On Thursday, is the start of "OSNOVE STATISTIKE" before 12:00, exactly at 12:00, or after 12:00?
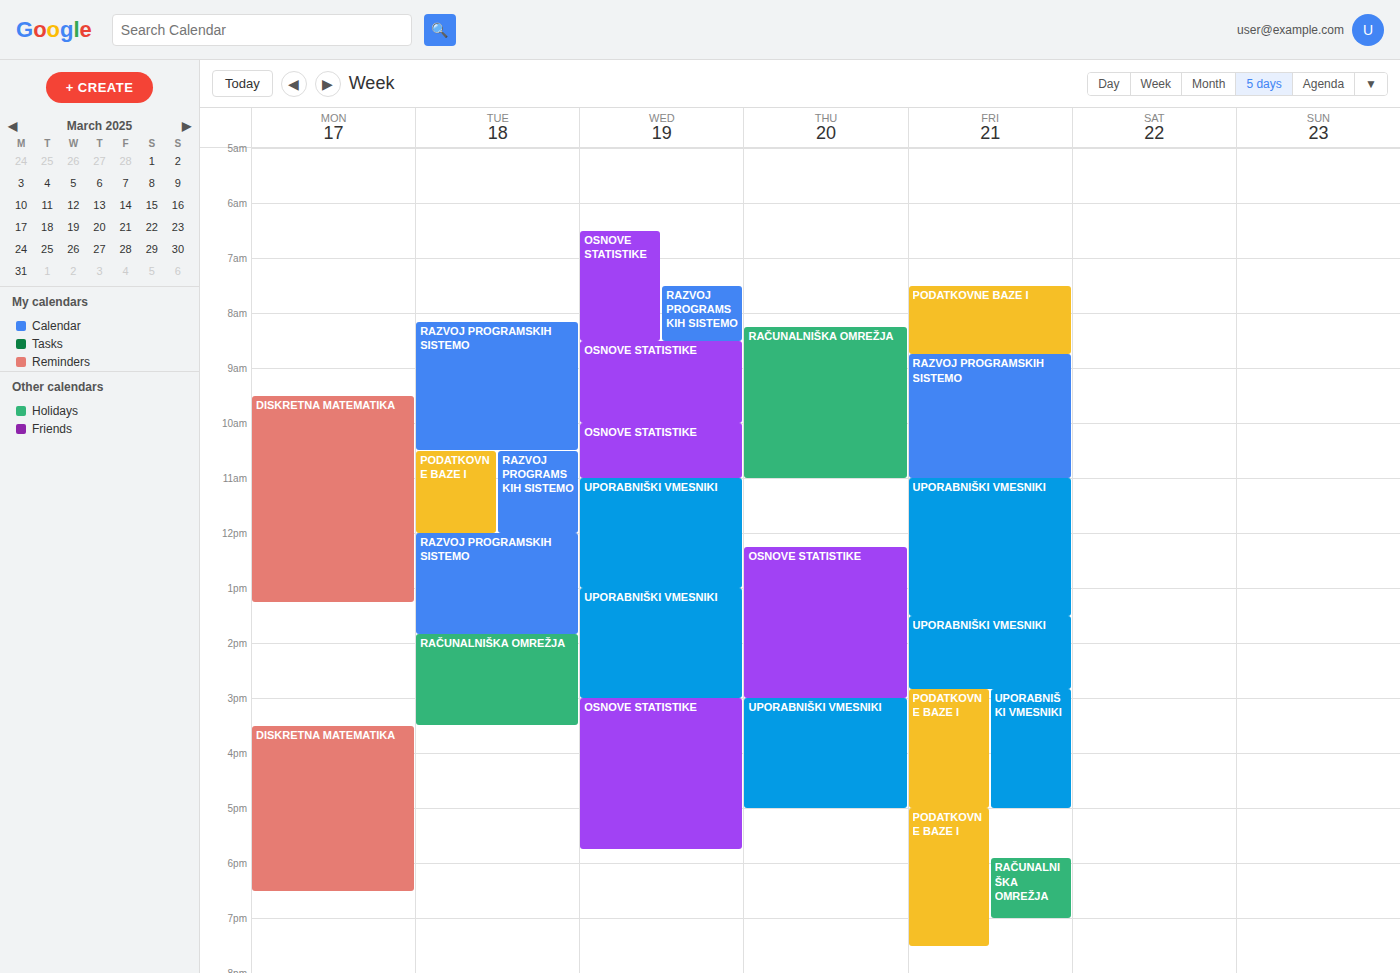
12:15 -- after 12:00, 15 minutes below the 12:00 line.